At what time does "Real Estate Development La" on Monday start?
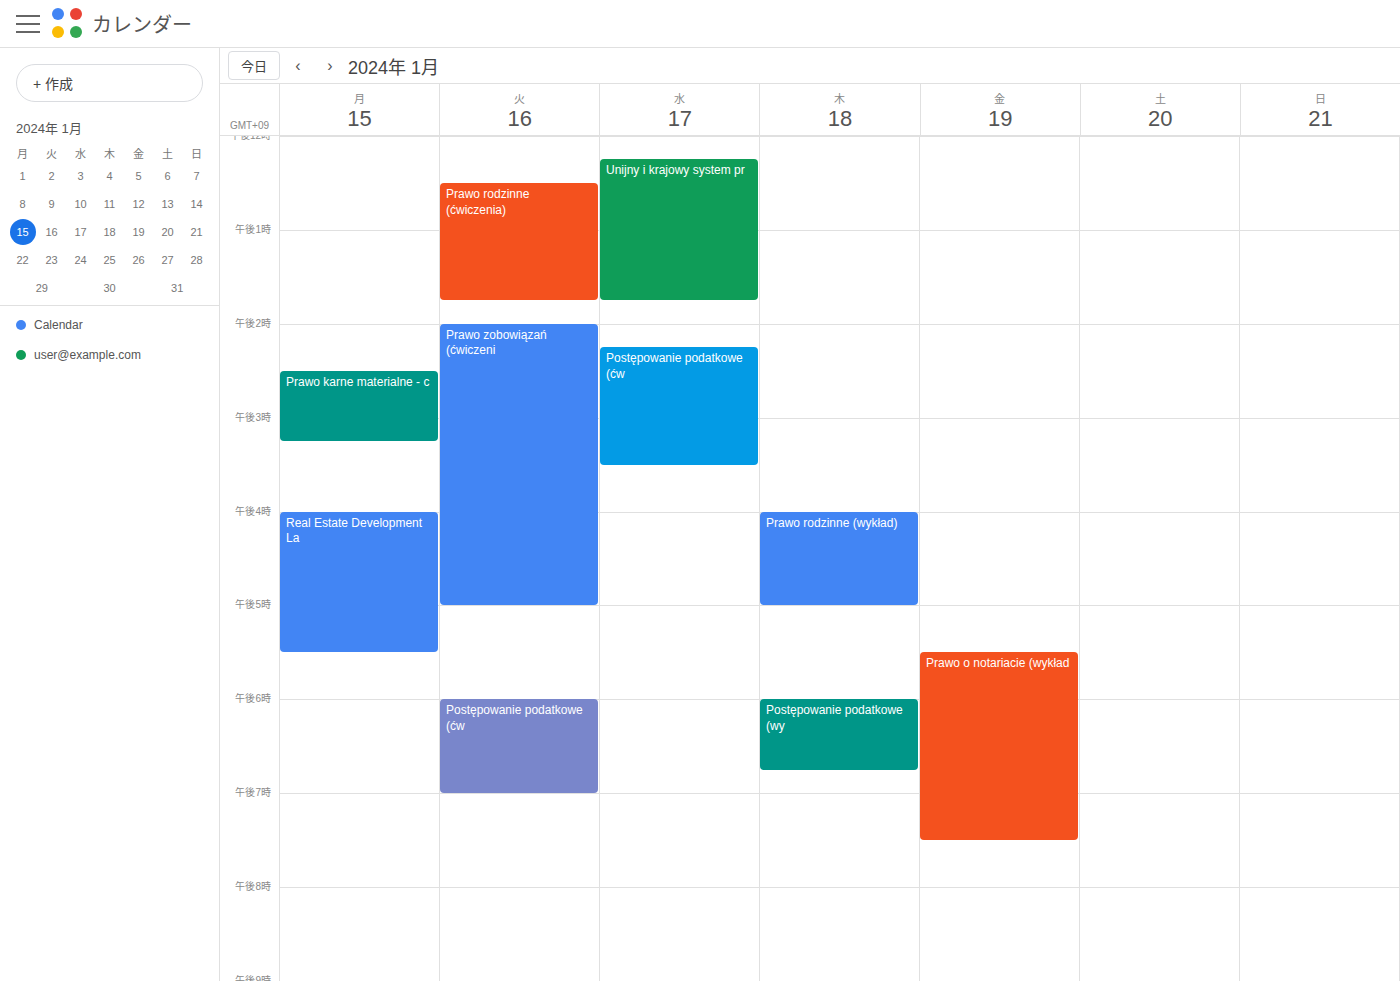
4:00 PM